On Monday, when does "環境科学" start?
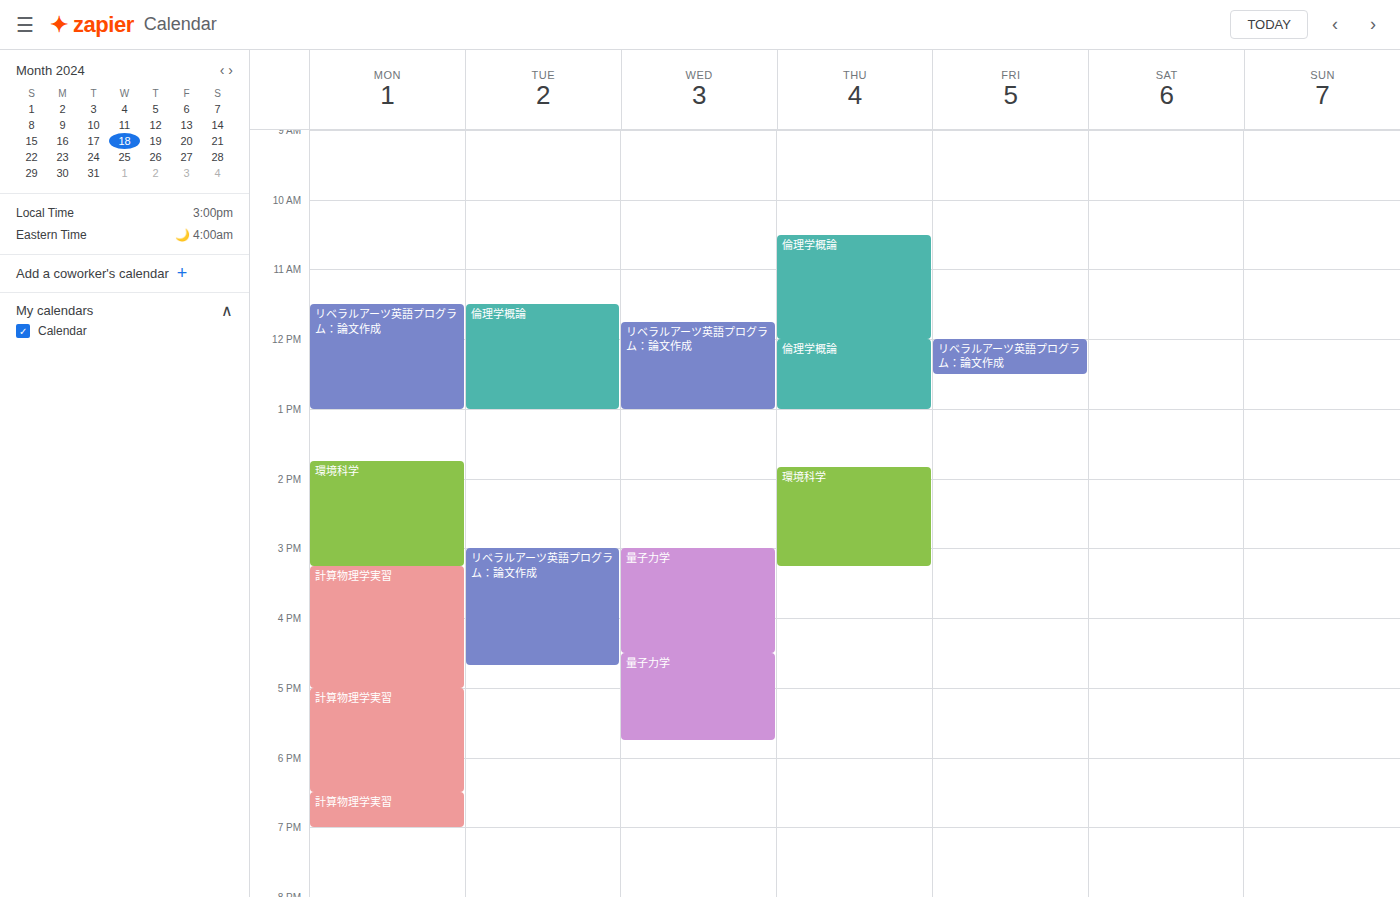
1:45 PM